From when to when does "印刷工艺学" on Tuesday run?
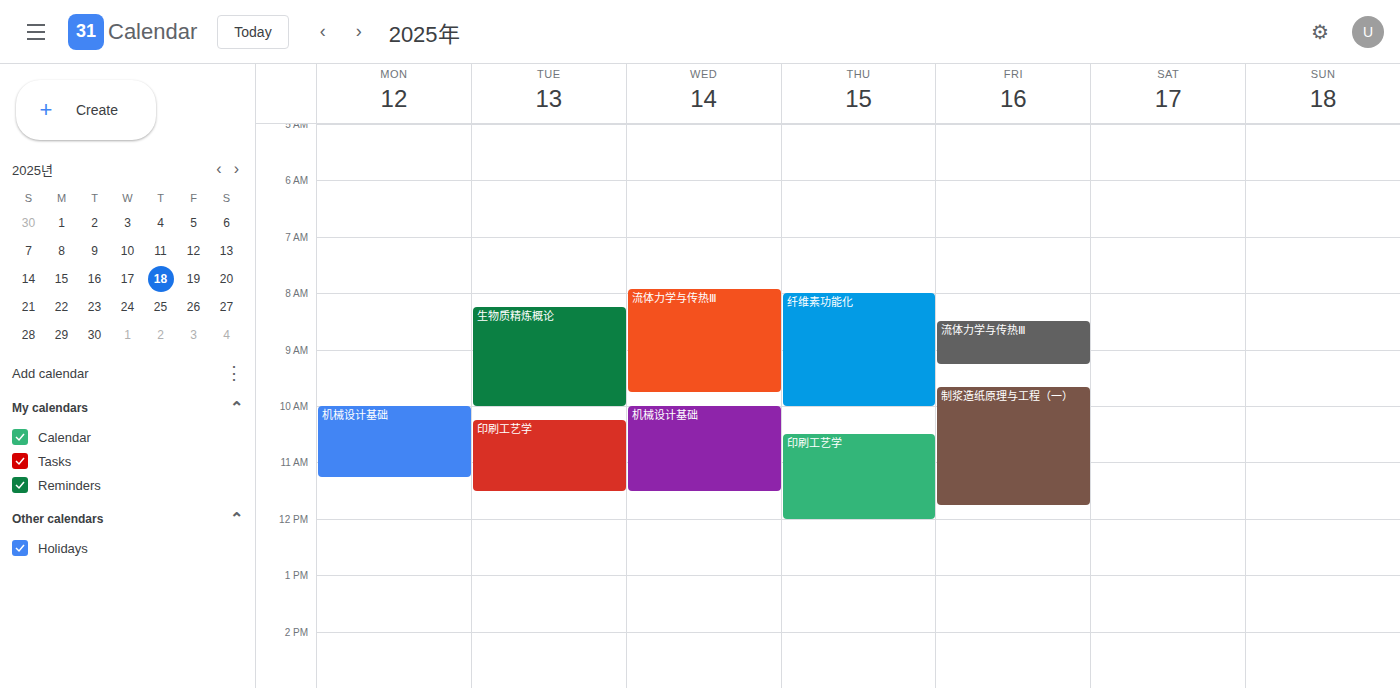
10:15 AM to 11:30 AM